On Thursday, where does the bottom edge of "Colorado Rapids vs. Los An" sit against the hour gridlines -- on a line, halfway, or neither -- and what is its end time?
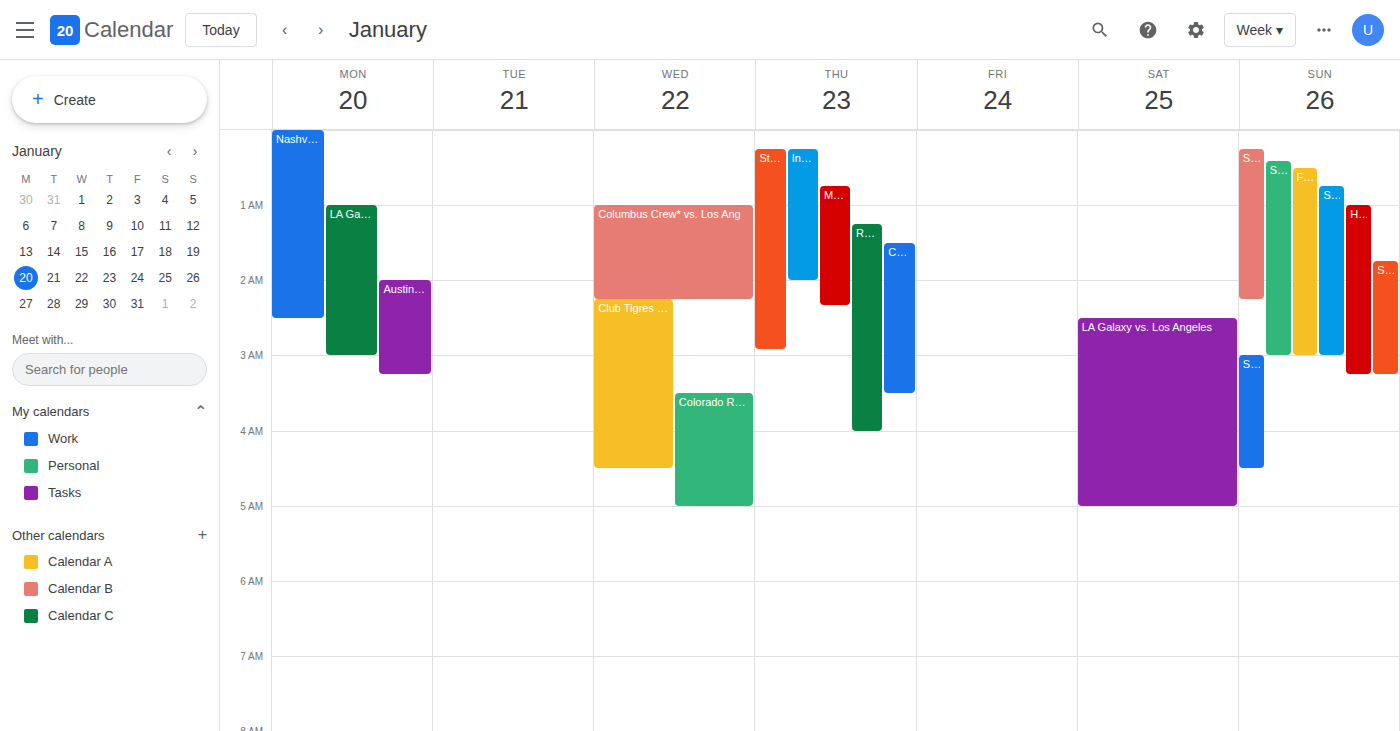
3:30 AM -- halfway between the 3 AM and 4 AM lines.